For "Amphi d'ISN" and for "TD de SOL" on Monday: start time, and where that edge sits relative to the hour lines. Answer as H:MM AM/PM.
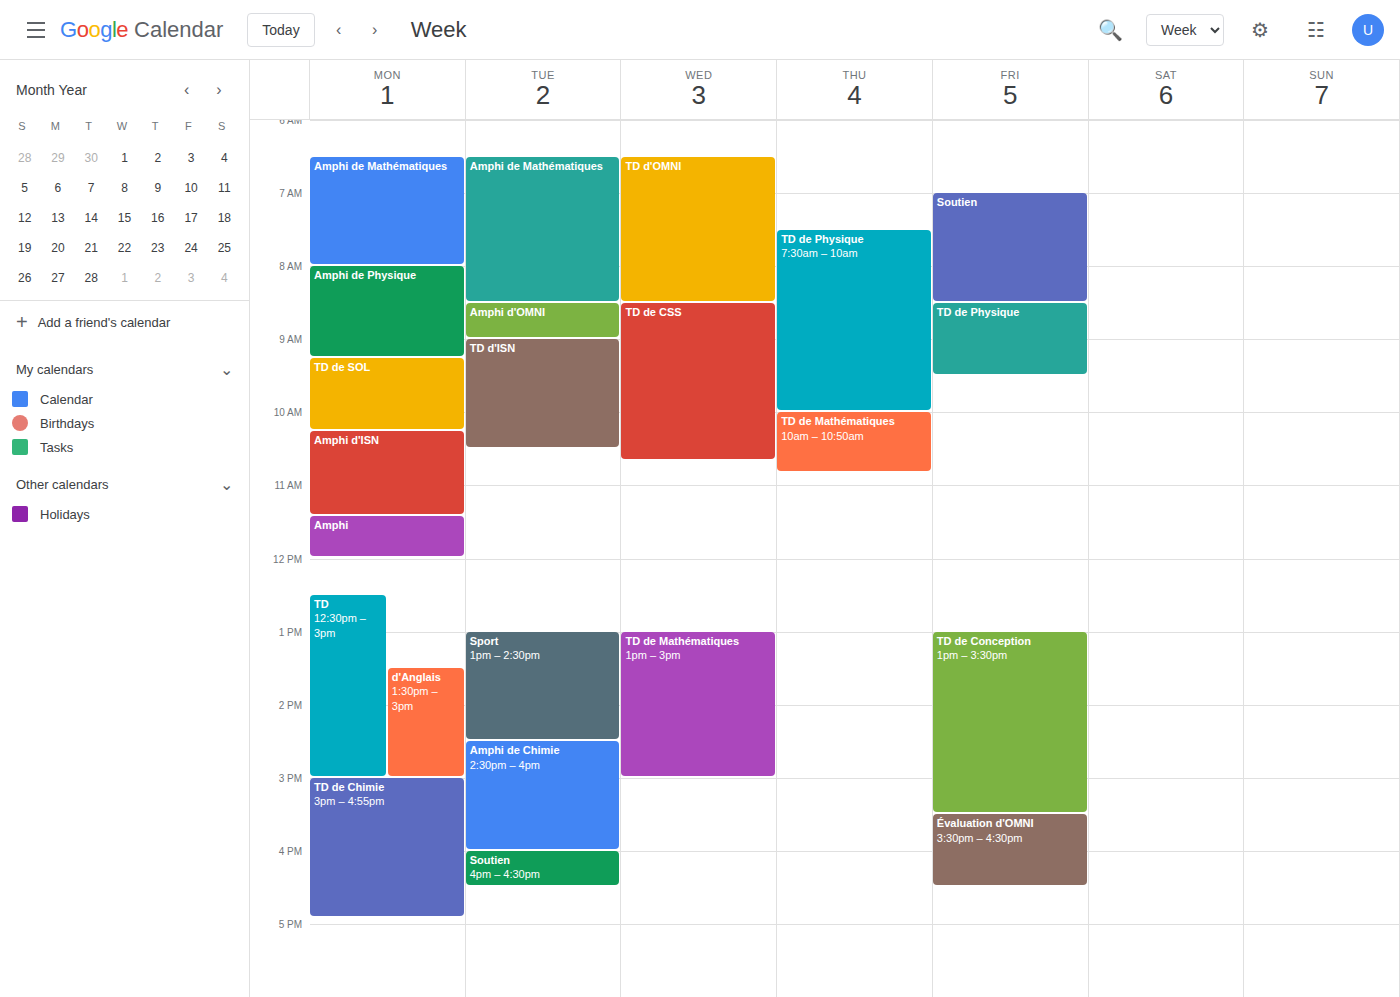
"Amphi d'ISN": 10:15 AM, neither: a quarter of the way from the 10 AM line to the 11 AM line. "TD de SOL": 9:15 AM, neither: a quarter of the way from the 9 AM line to the 10 AM line.